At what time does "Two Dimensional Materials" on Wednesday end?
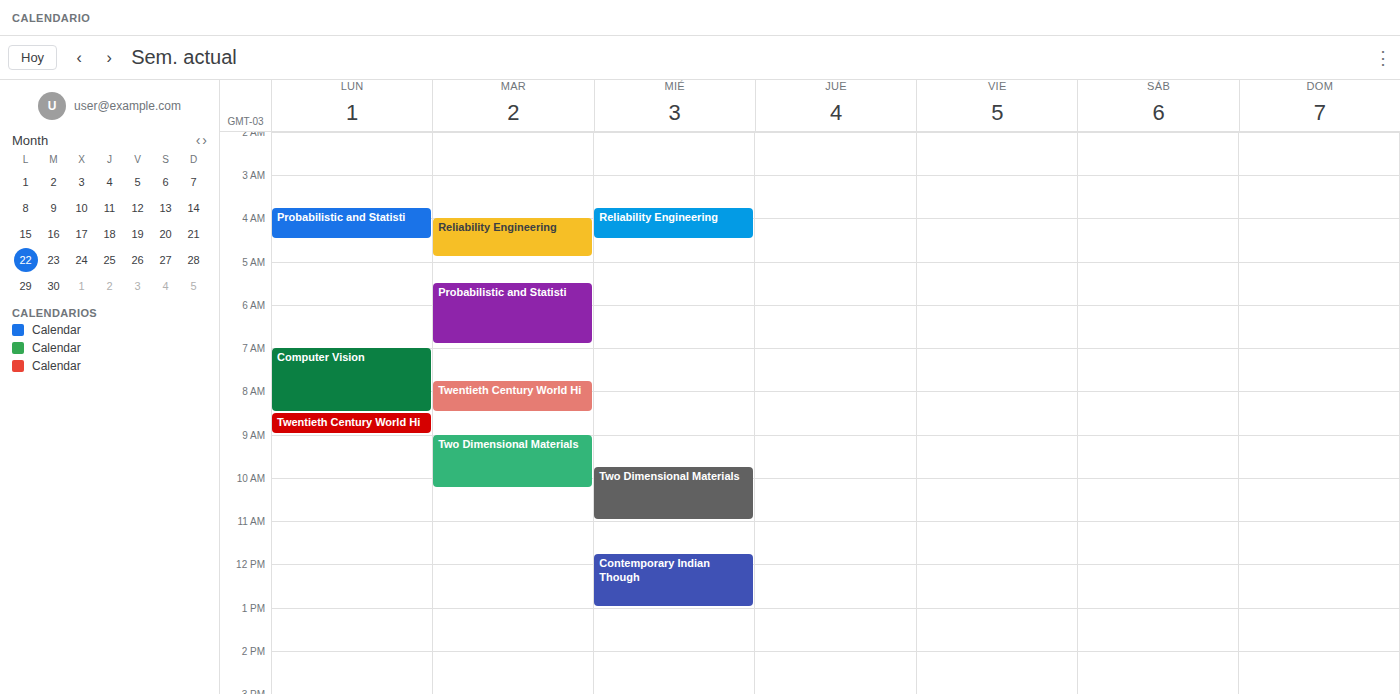
11:00 AM